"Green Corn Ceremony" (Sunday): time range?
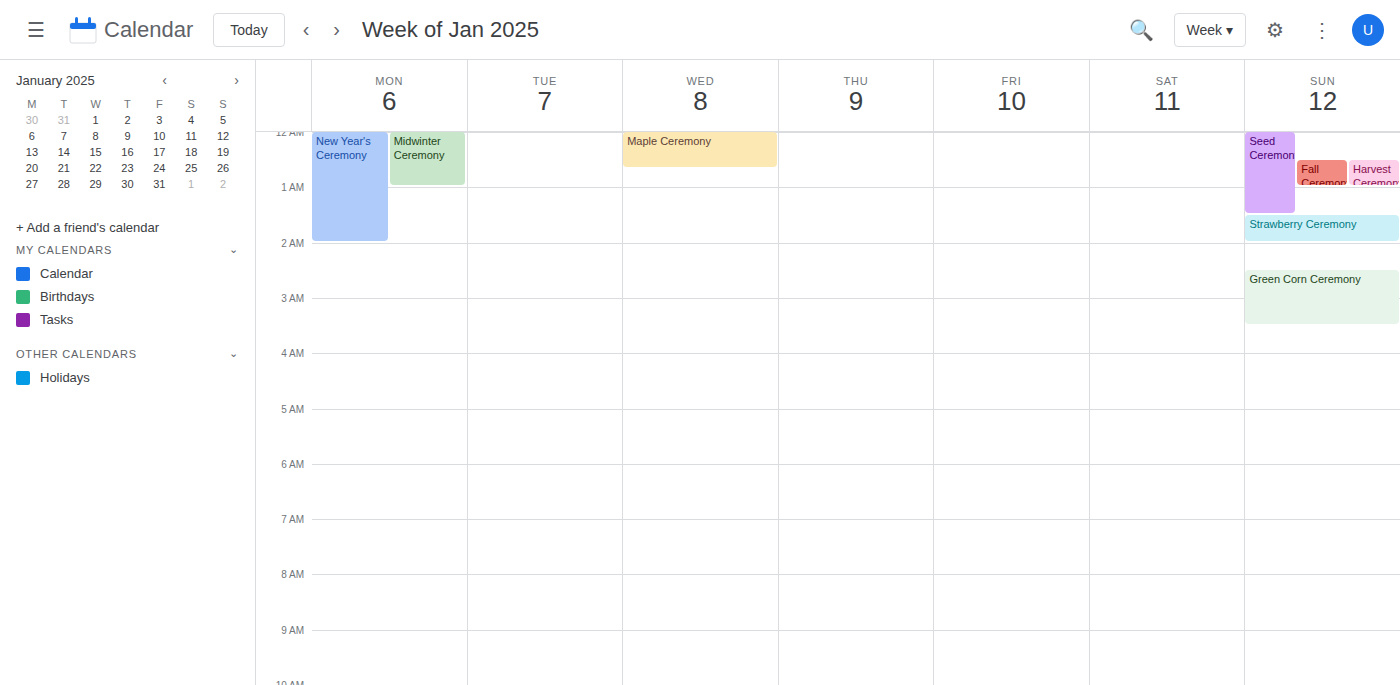
2:30 AM to 3:30 AM